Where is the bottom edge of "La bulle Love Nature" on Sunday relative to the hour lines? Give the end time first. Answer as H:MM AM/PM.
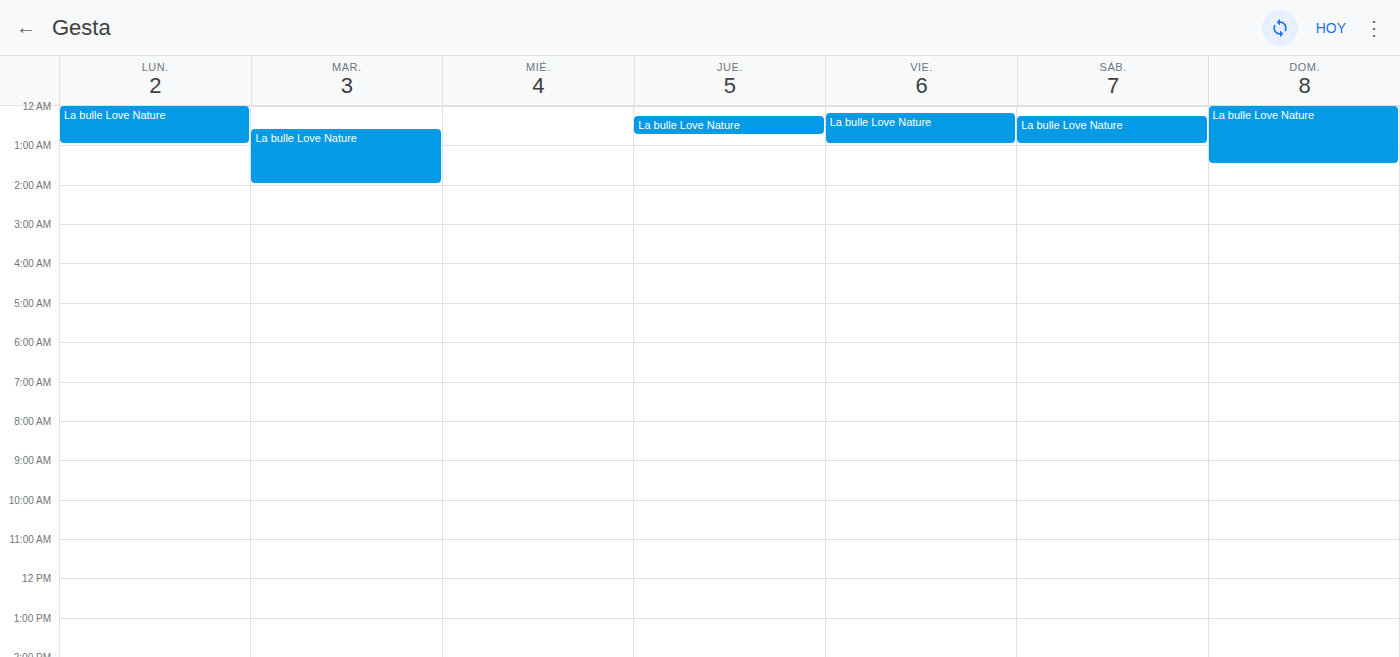
1:30 AM -- halfway between the 1 AM and 2 AM lines.